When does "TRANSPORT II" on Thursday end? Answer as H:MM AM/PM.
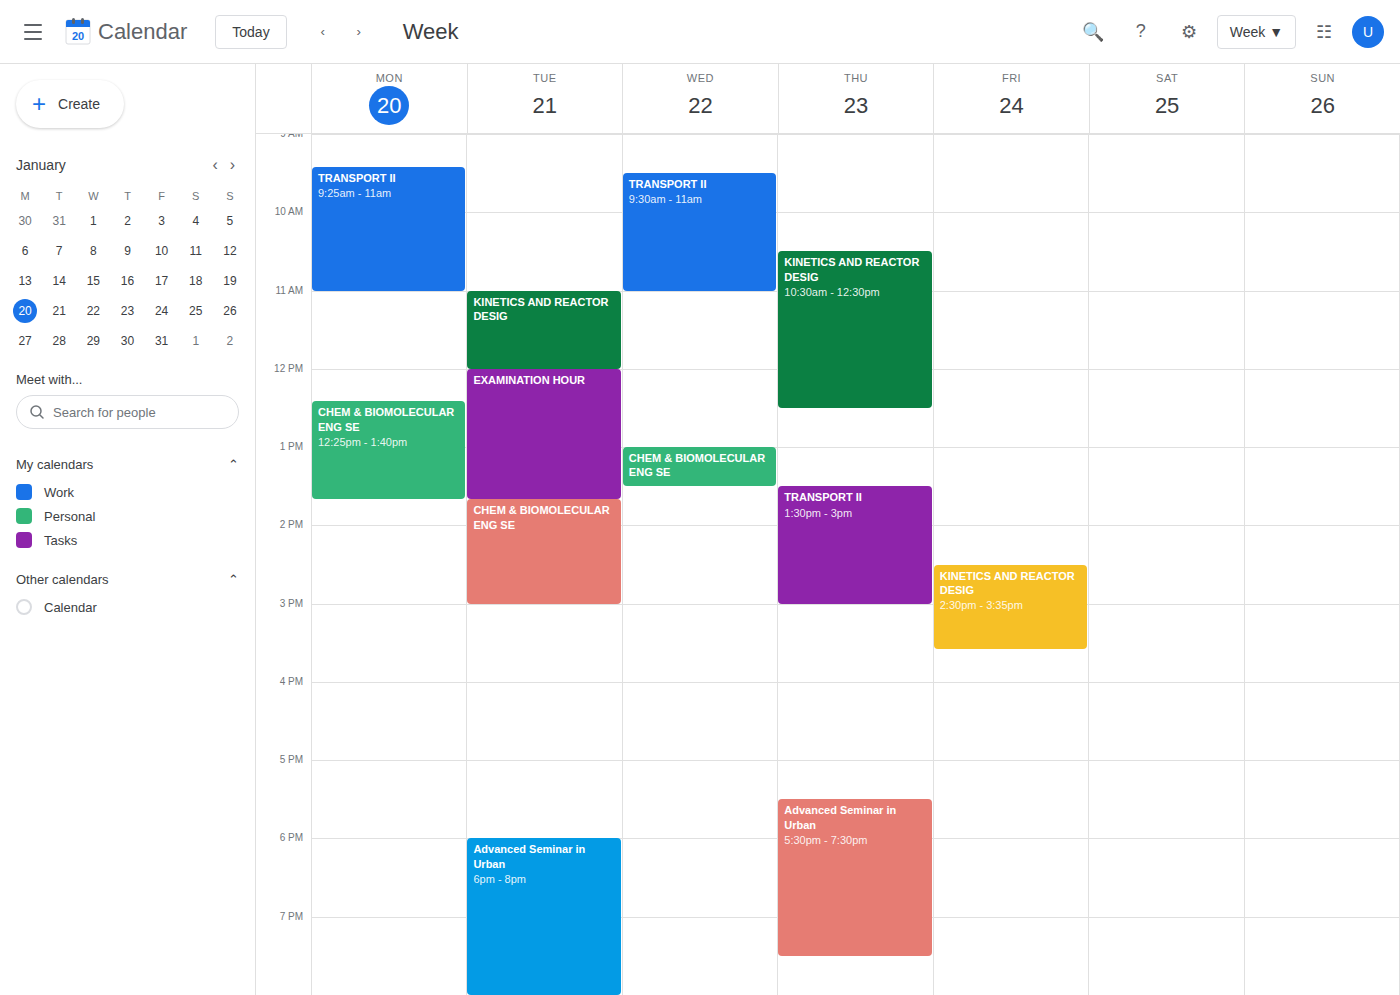
3:00 PM